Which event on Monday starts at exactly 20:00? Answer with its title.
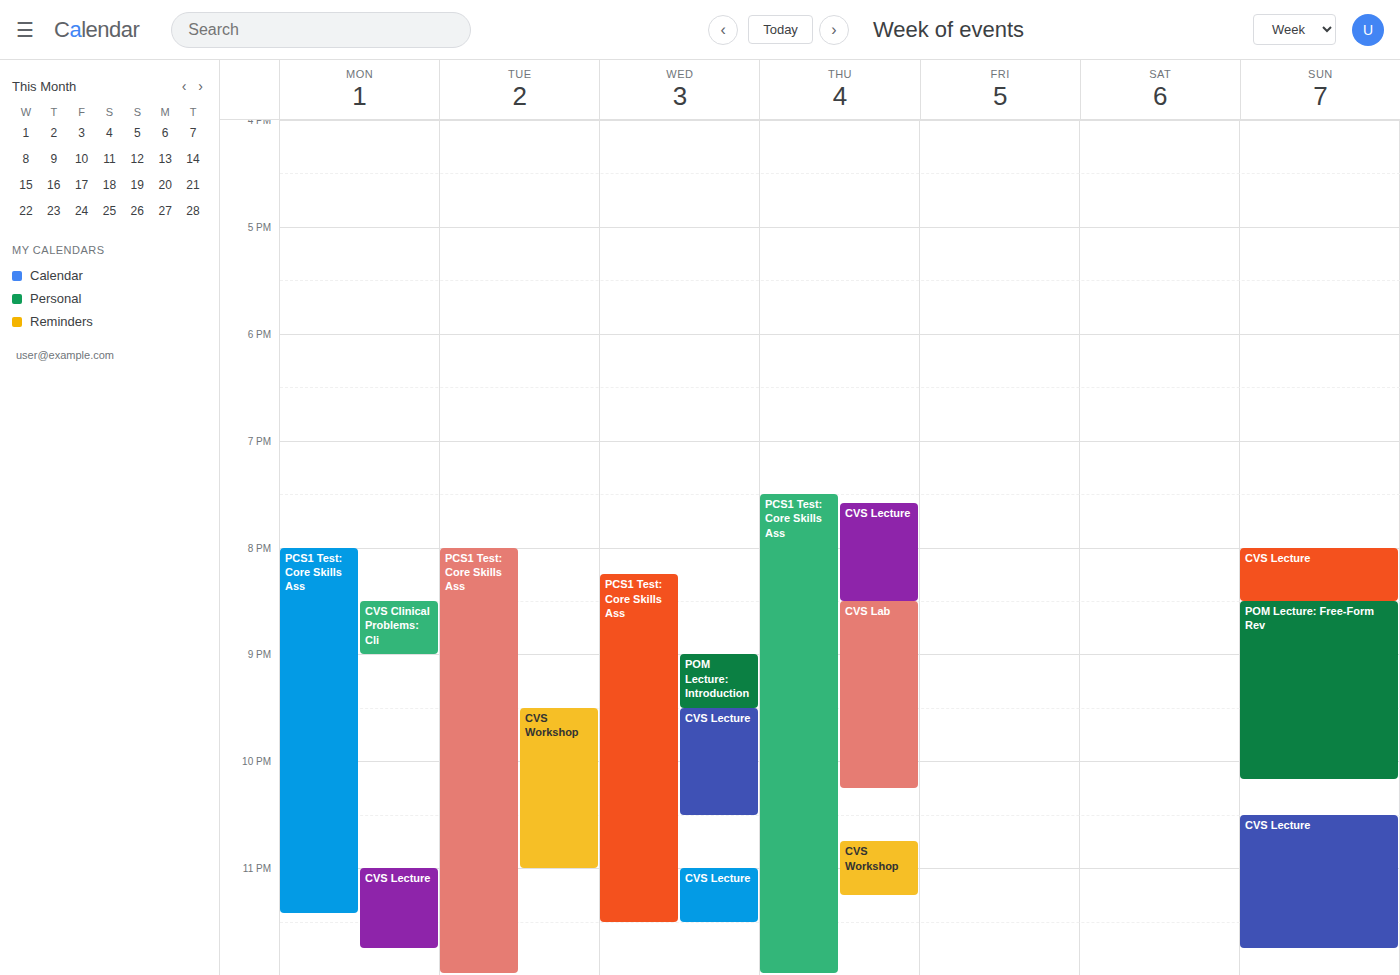
"PCS1 Test: Core Skills Ass"